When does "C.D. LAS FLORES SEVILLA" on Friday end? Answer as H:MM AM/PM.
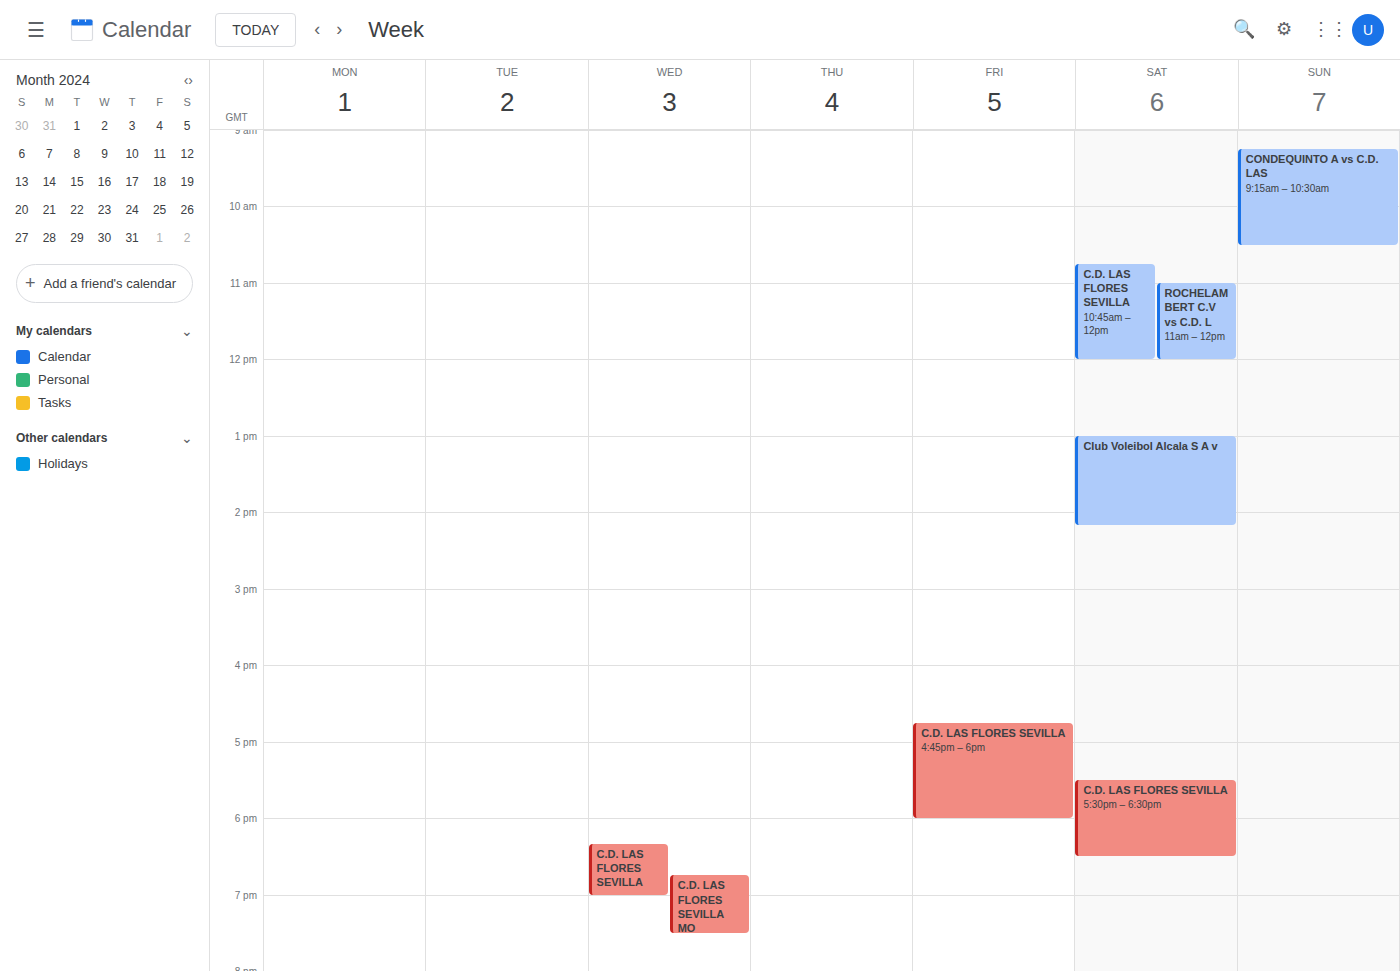
6:00 PM